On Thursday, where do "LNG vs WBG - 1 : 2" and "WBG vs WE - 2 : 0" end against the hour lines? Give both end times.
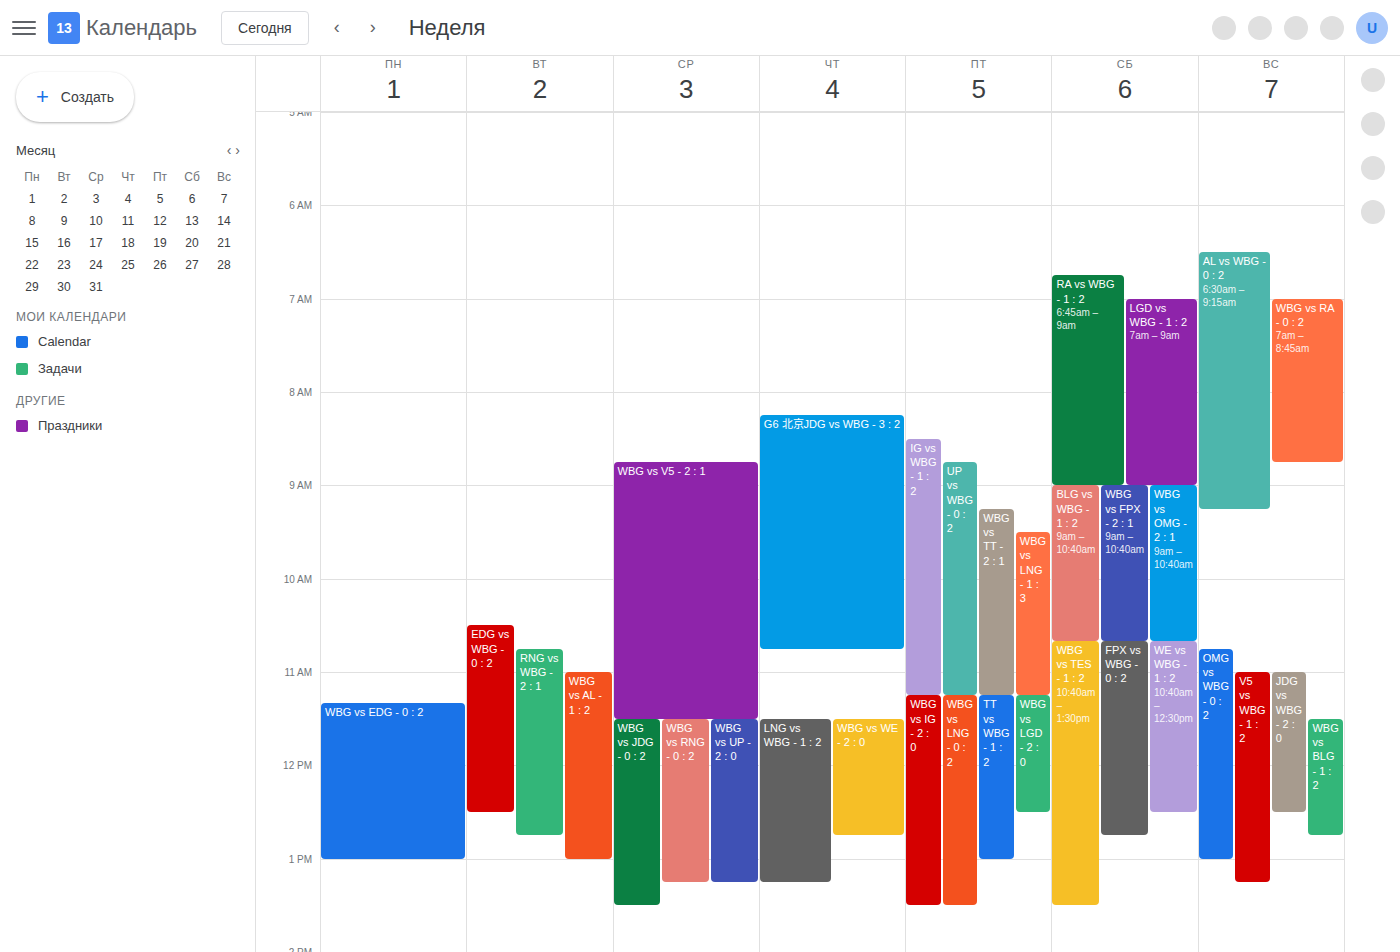
"LNG vs WBG - 1 : 2": 1:15 PM, neither: a quarter of the way from the 1 PM line to the 2 PM line. "WBG vs WE - 2 : 0": 12:45 PM, neither: three quarters of the way from the 12 PM line to the 1 PM line.